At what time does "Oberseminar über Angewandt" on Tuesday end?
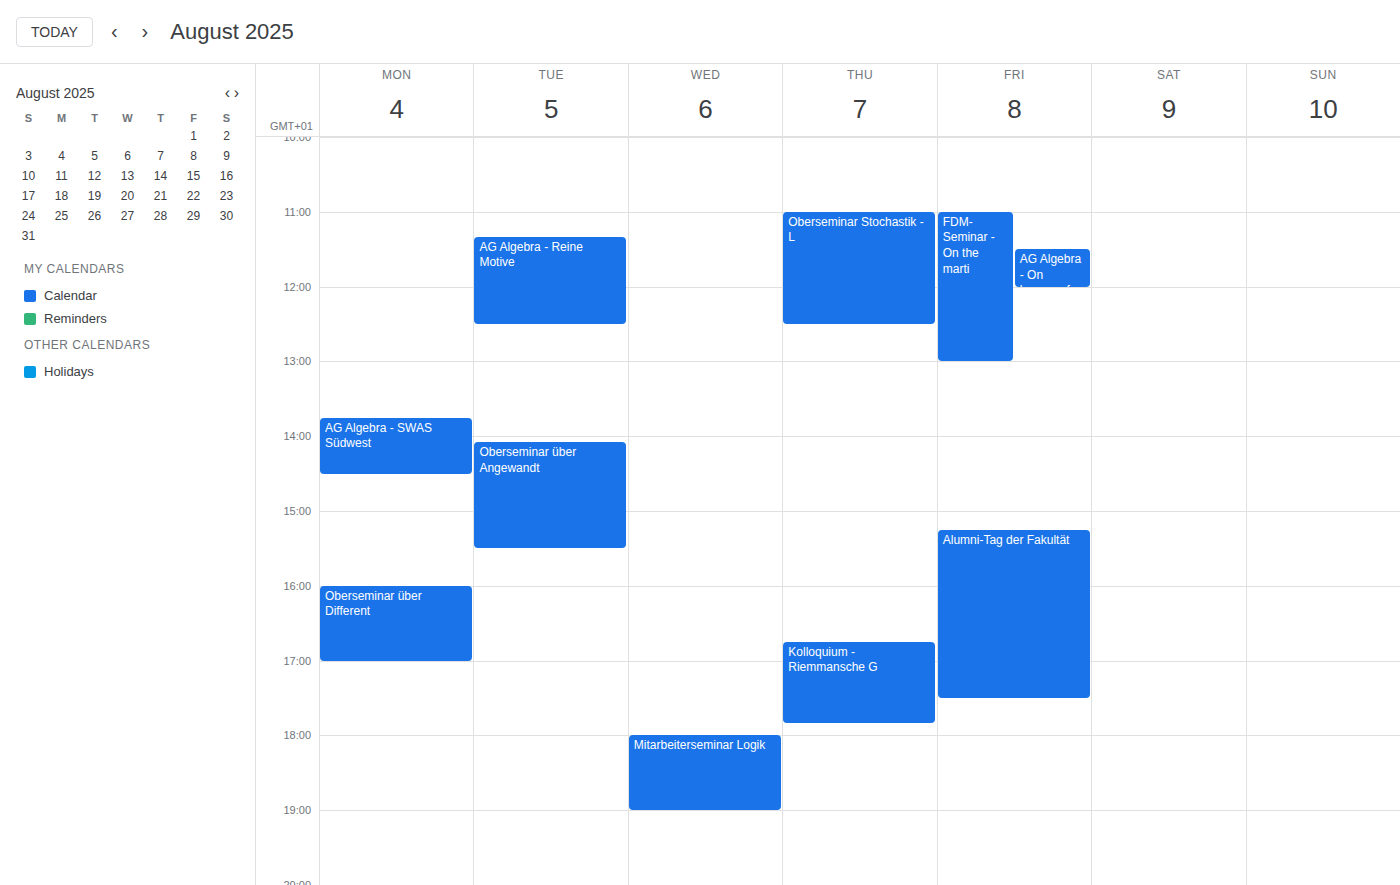
15:30